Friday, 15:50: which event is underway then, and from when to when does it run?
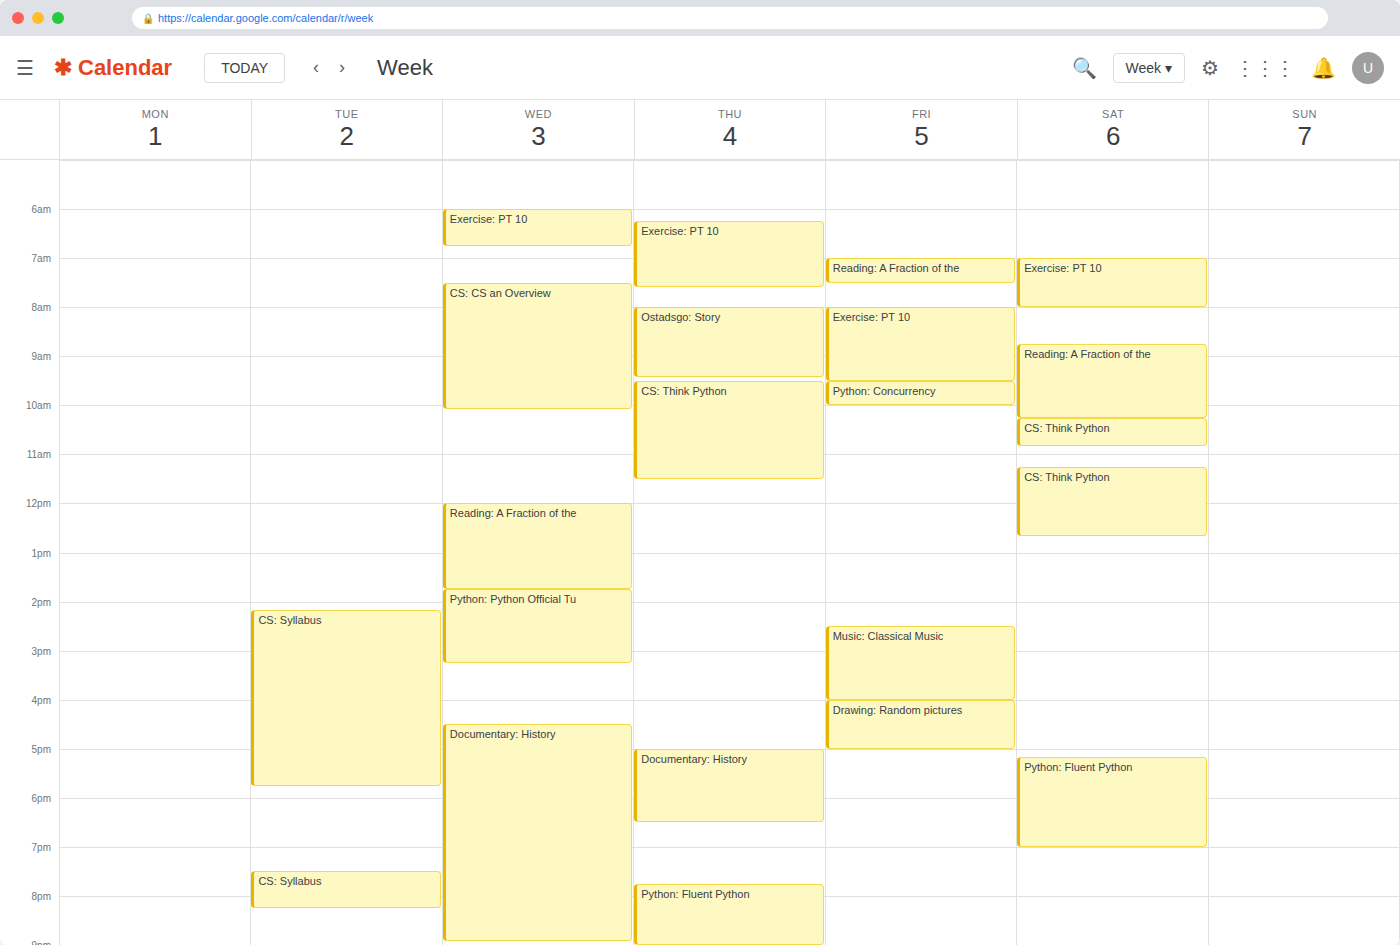
"Music: Classical Music", 14:30 to 16:00